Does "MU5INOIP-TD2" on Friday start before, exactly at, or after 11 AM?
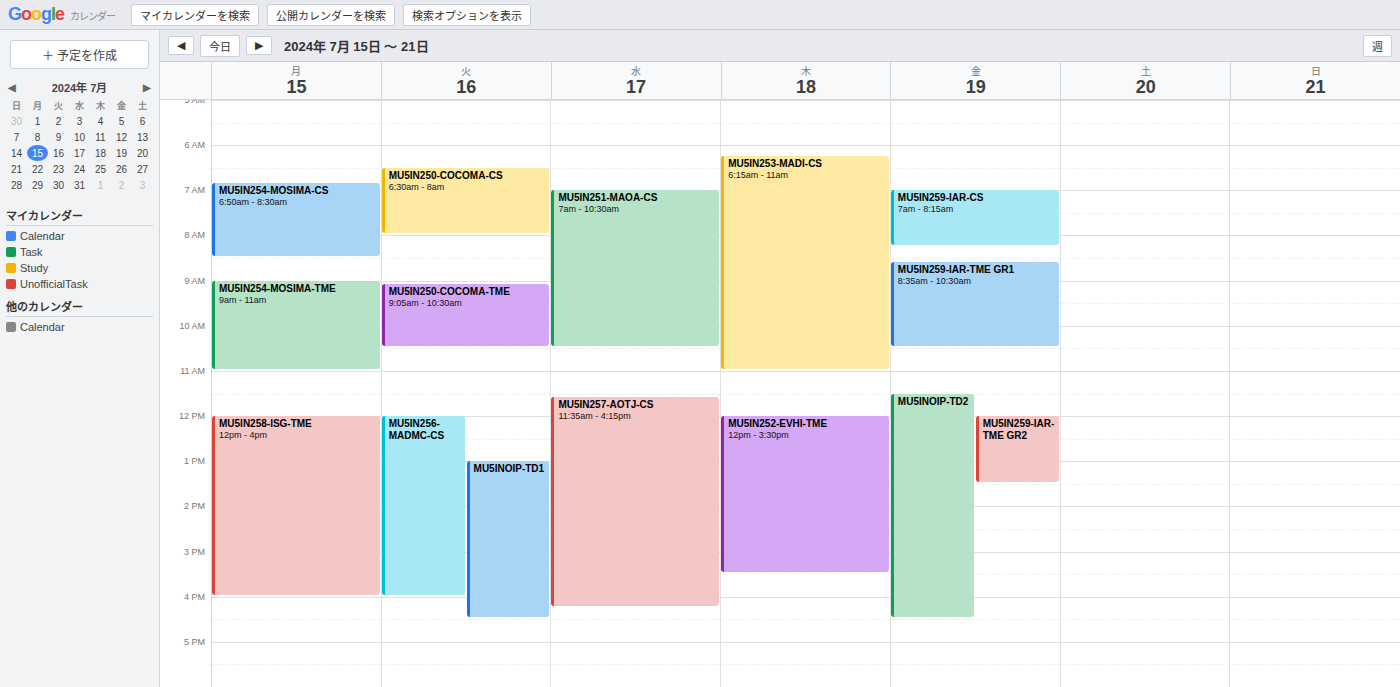
11:30 AM -- after 11 AM, 30 minutes below the 11 AM line.